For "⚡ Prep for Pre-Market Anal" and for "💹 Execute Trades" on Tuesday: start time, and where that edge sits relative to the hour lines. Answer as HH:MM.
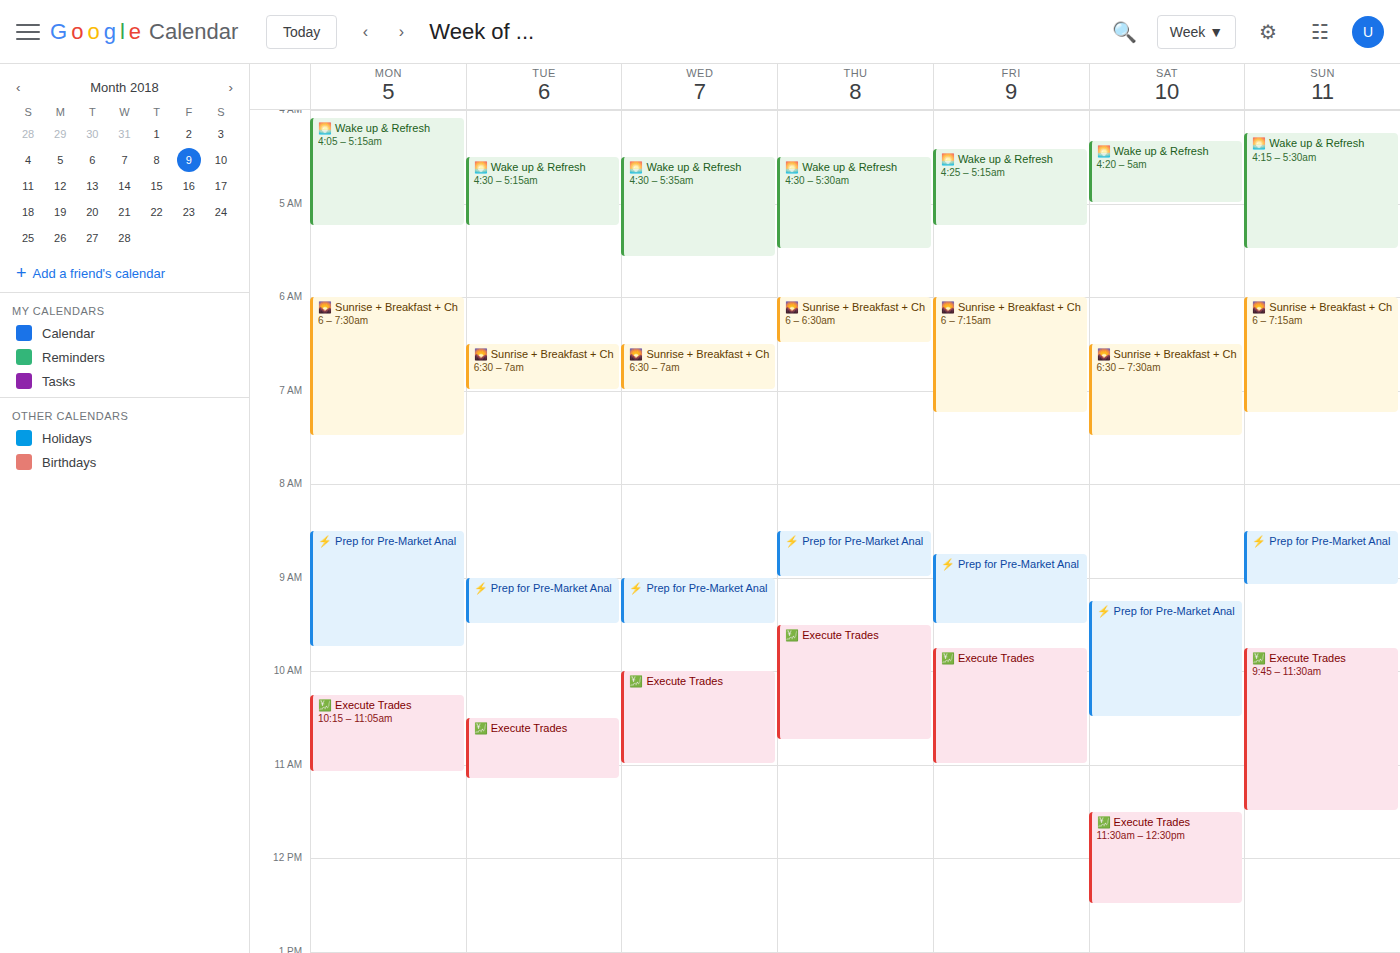
"⚡ Prep for Pre-Market Anal": 09:00, exactly on the 09:00 line. "💹 Execute Trades": 10:30, halfway between the 10:00 and 11:00 lines.